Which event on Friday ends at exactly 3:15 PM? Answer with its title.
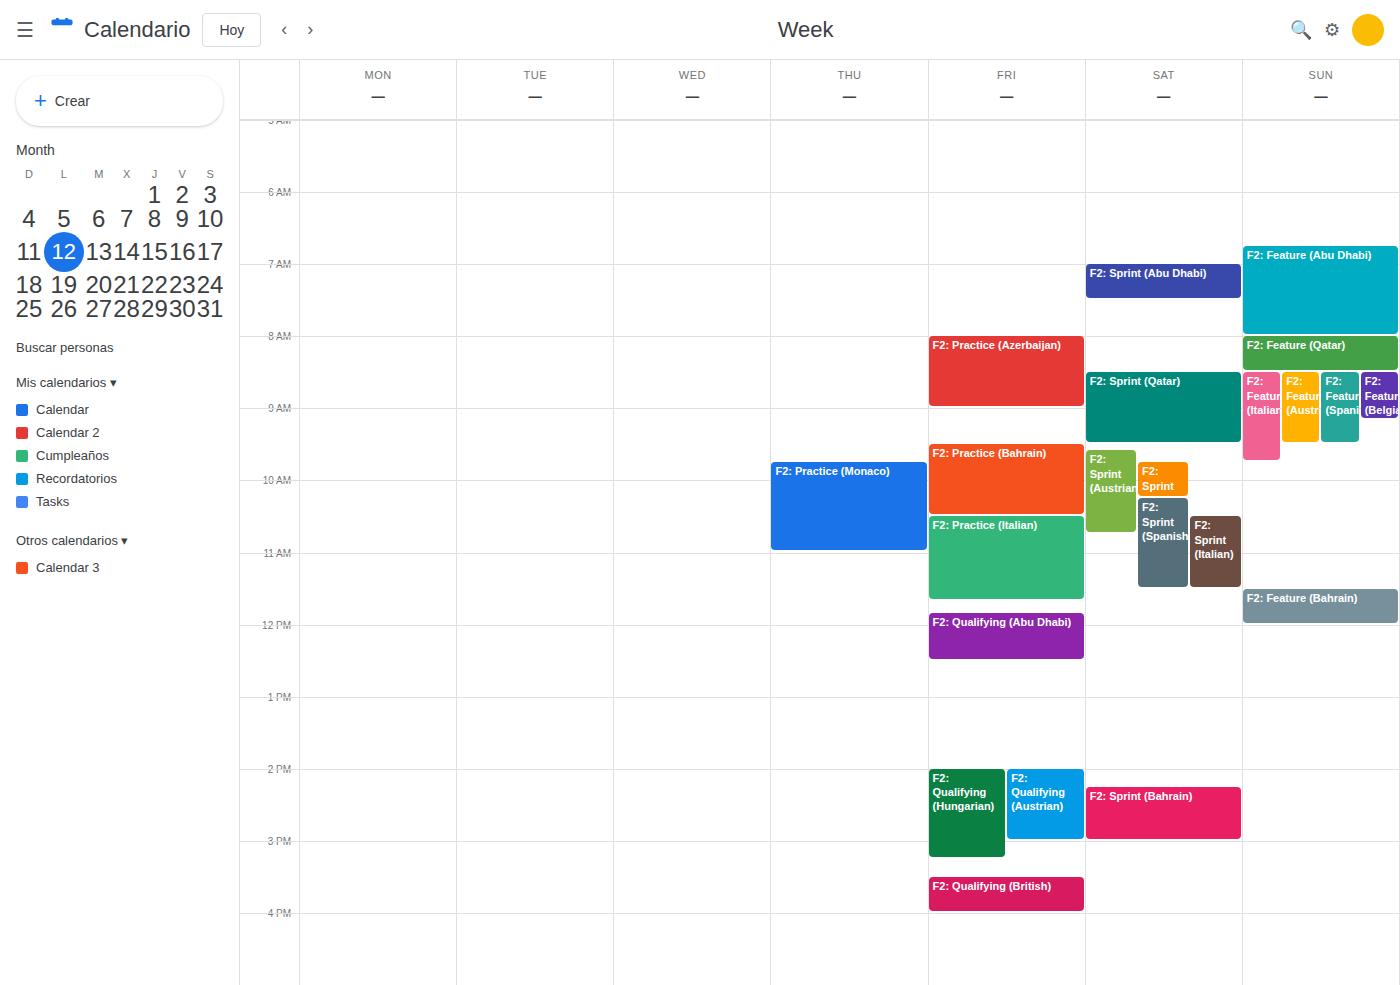
"F2: Qualifying (Hungarian)"